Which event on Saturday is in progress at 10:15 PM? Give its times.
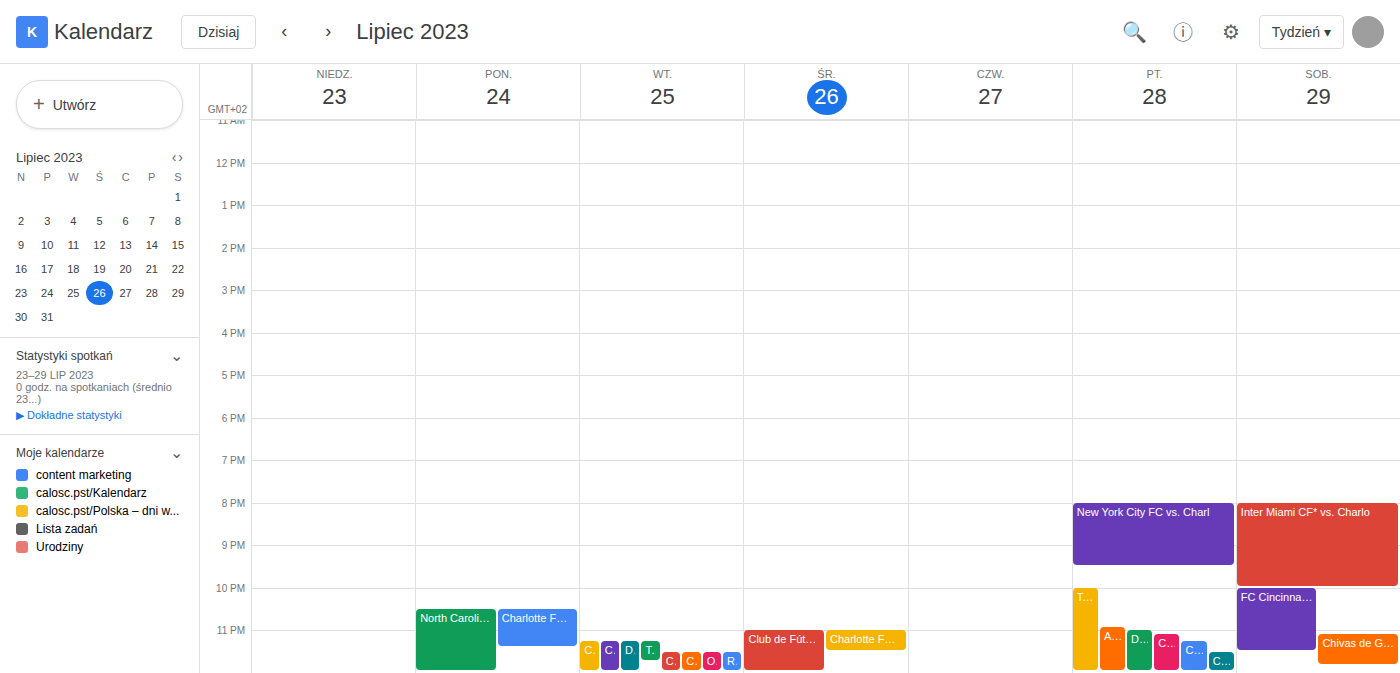
"FC Cincinnati vs. Charlott", 10:00 PM to 11:30 PM